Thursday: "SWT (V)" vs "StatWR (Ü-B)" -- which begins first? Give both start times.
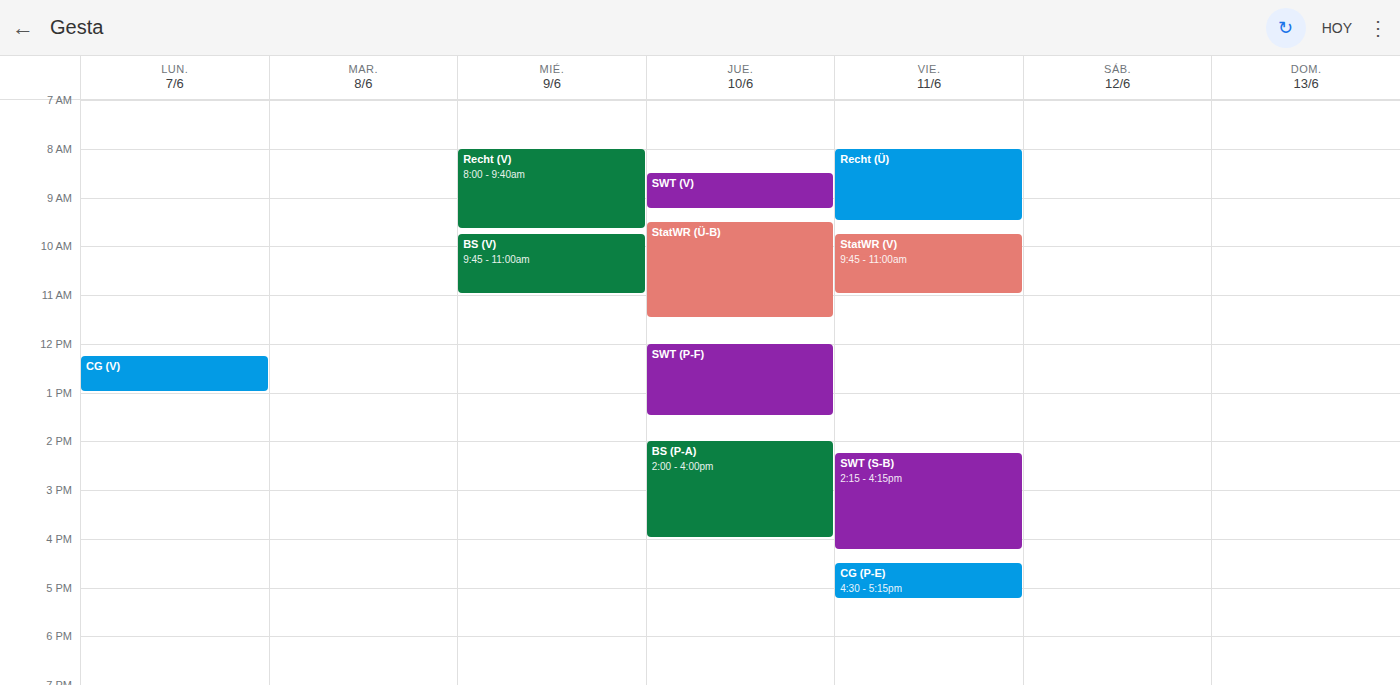
"SWT (V)" 8:30 AM; "StatWR (Ü-B)" 9:30 AM.